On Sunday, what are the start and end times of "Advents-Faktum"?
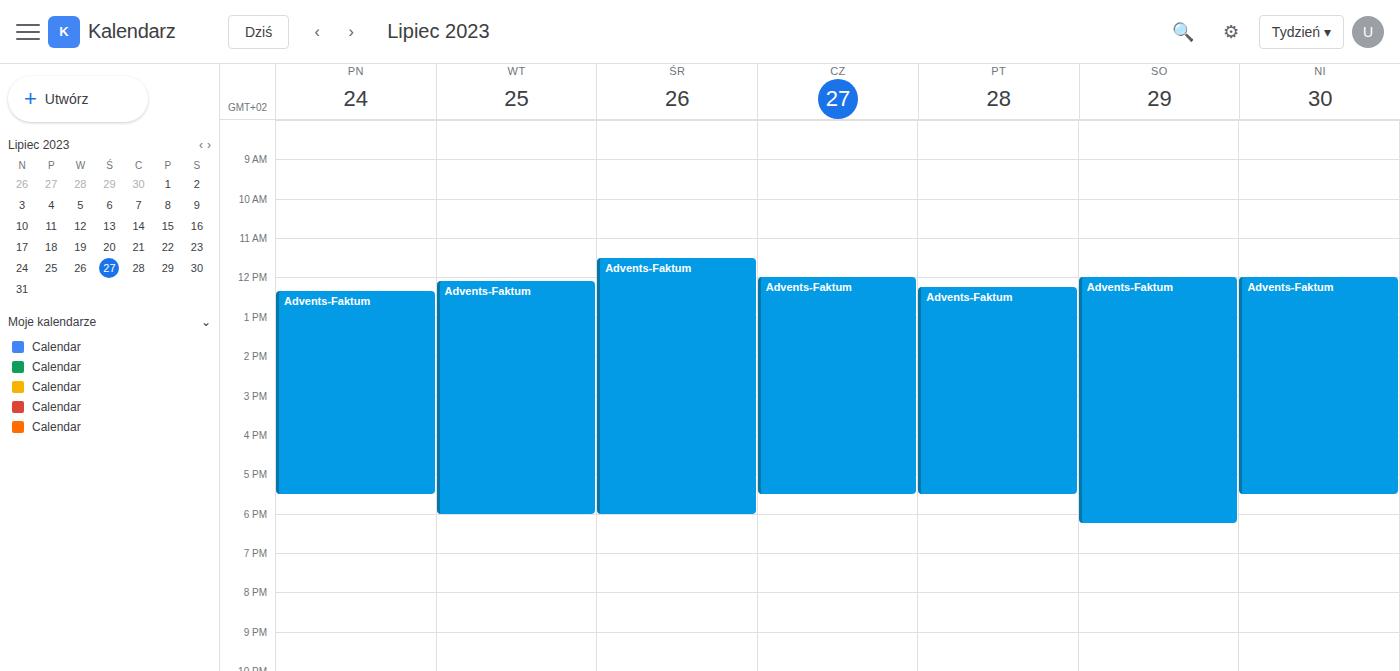
12:00 PM to 5:30 PM